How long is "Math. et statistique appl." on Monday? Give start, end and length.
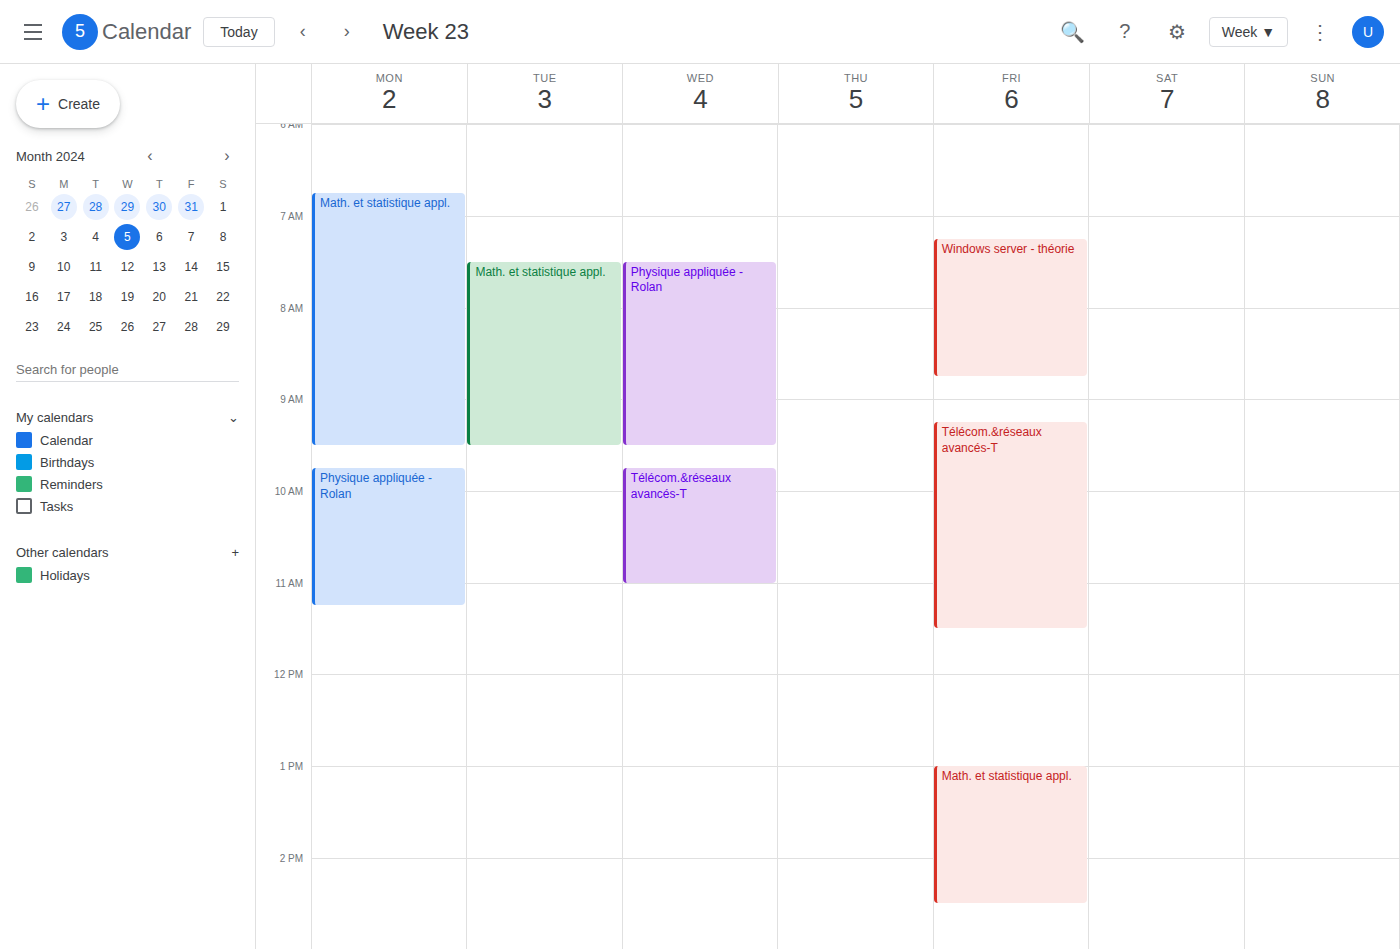
6:45 AM to 9:30 AM, 2 hours 45 minutes